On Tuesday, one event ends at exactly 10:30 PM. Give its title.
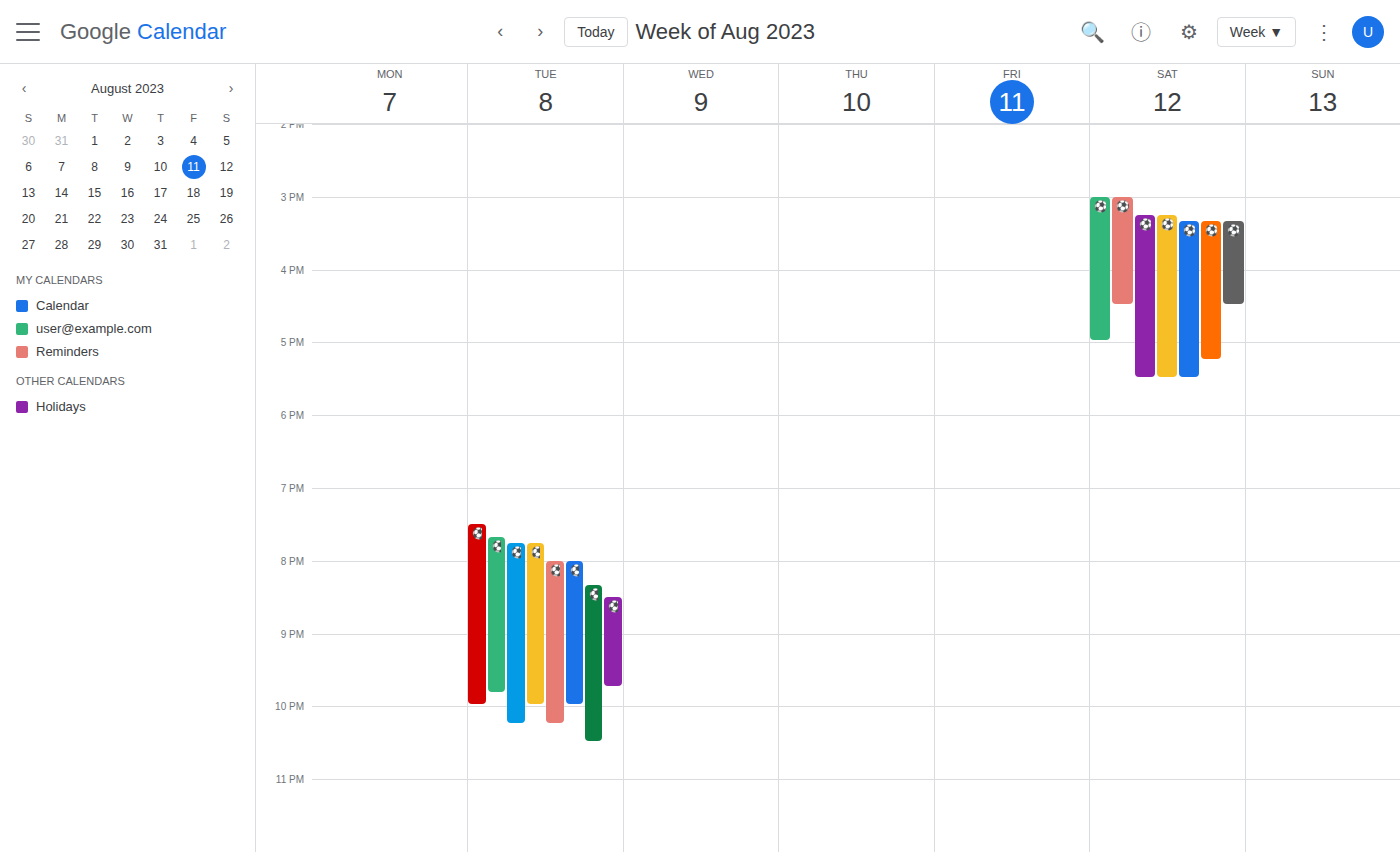
"⚽️ Sunderland v Manchester"